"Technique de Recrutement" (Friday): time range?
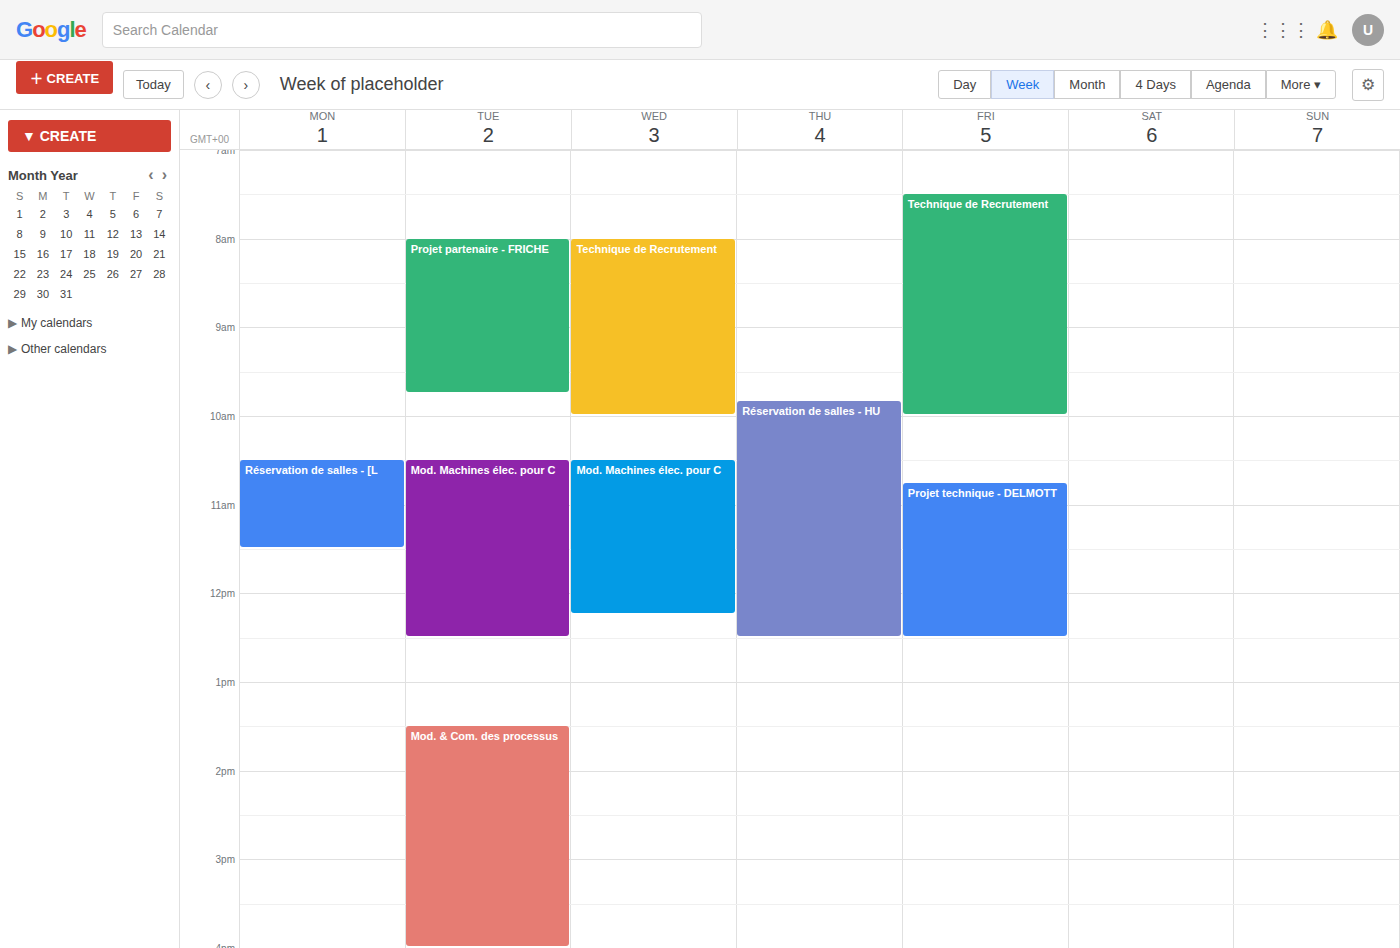
7:30 AM to 10:00 AM